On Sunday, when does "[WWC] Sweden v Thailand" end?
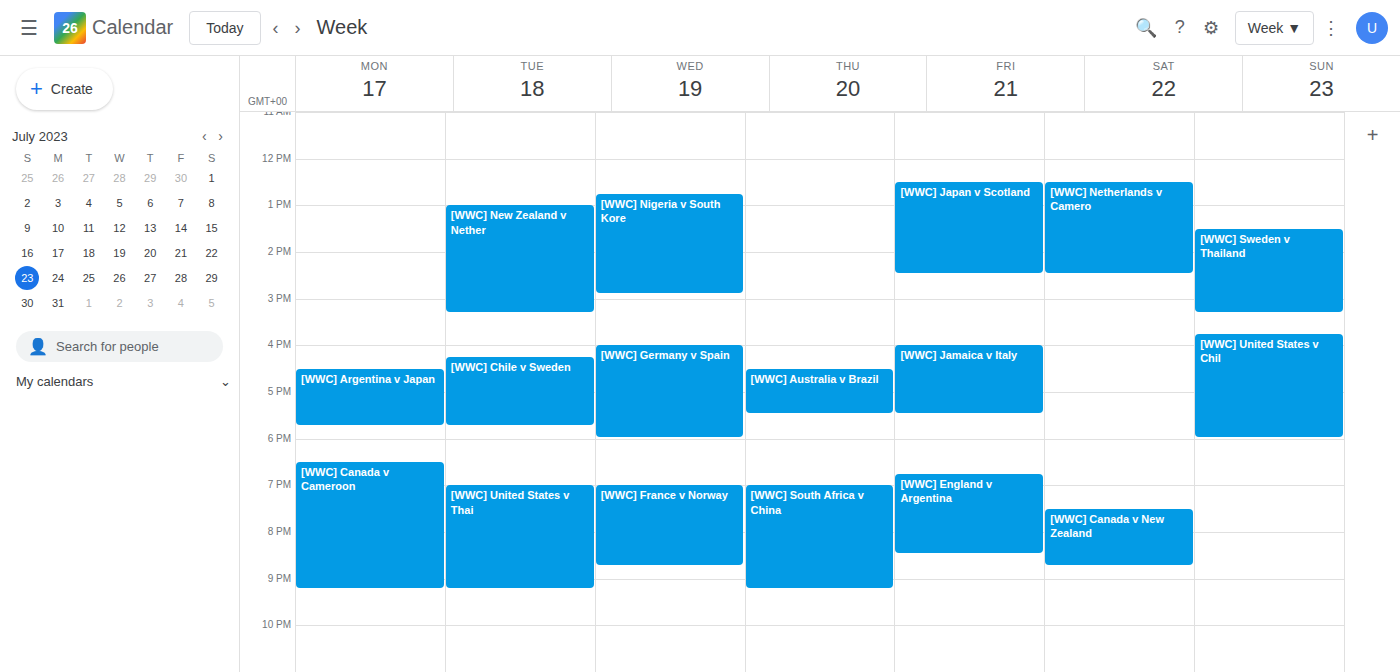
3:20 PM